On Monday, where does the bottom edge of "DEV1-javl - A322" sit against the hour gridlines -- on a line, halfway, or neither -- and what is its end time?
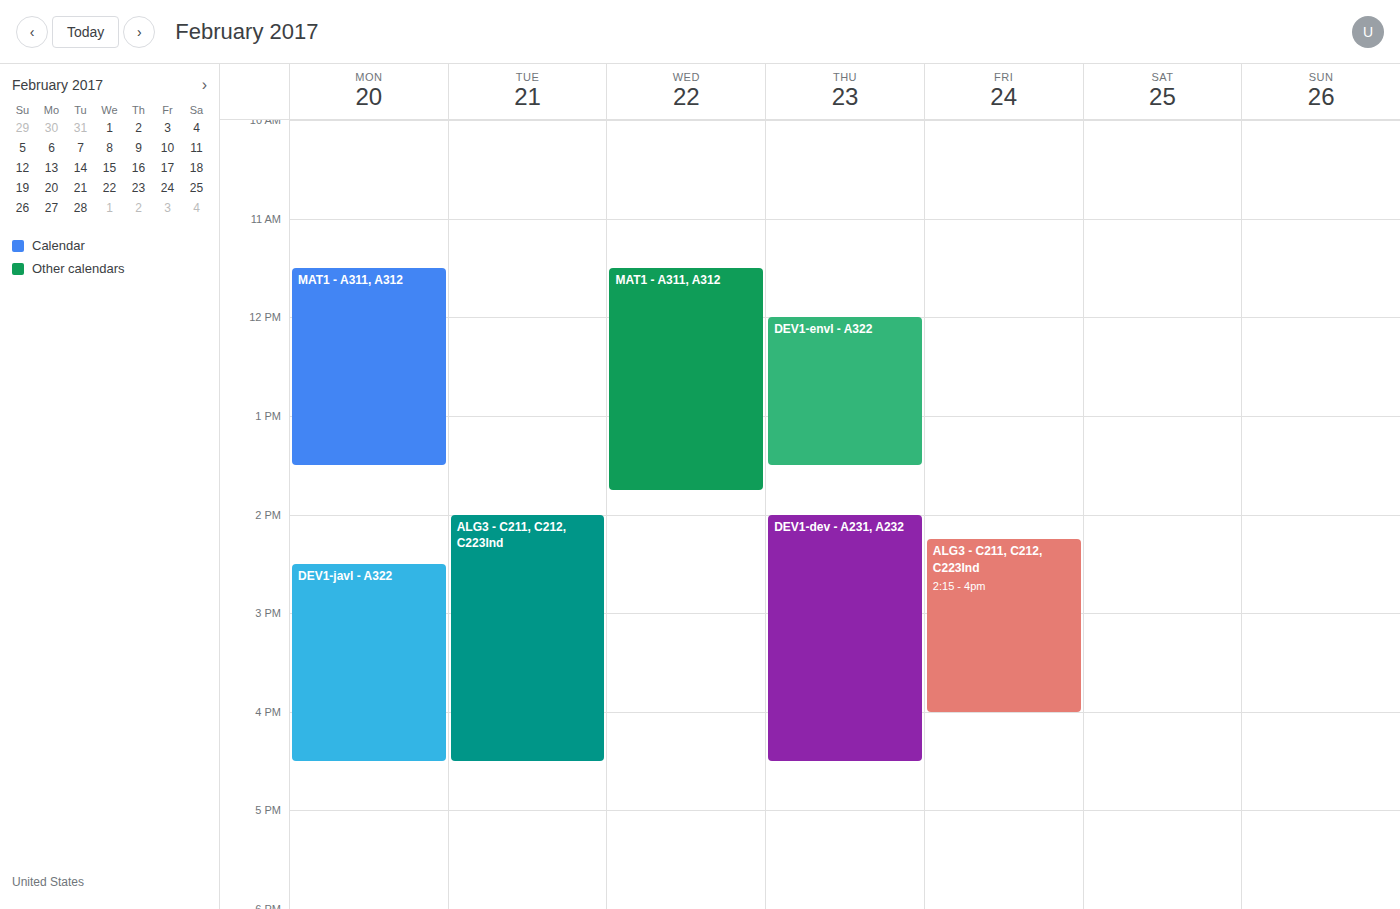
4:30 PM -- halfway between the 4 PM and 5 PM lines.